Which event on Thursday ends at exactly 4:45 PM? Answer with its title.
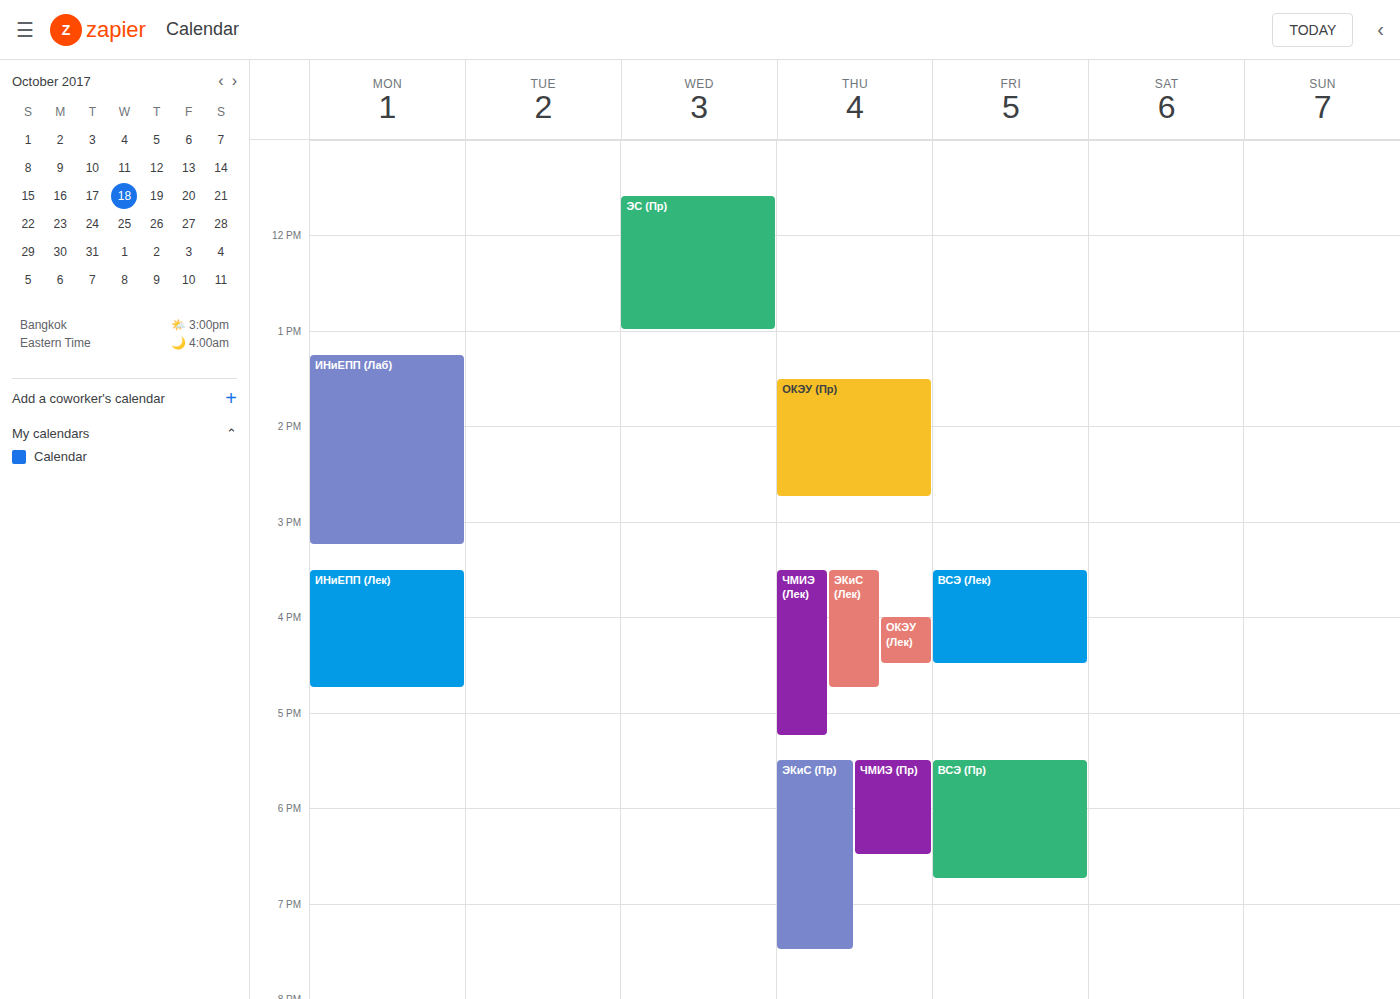
"ЭКиС (Лек)"